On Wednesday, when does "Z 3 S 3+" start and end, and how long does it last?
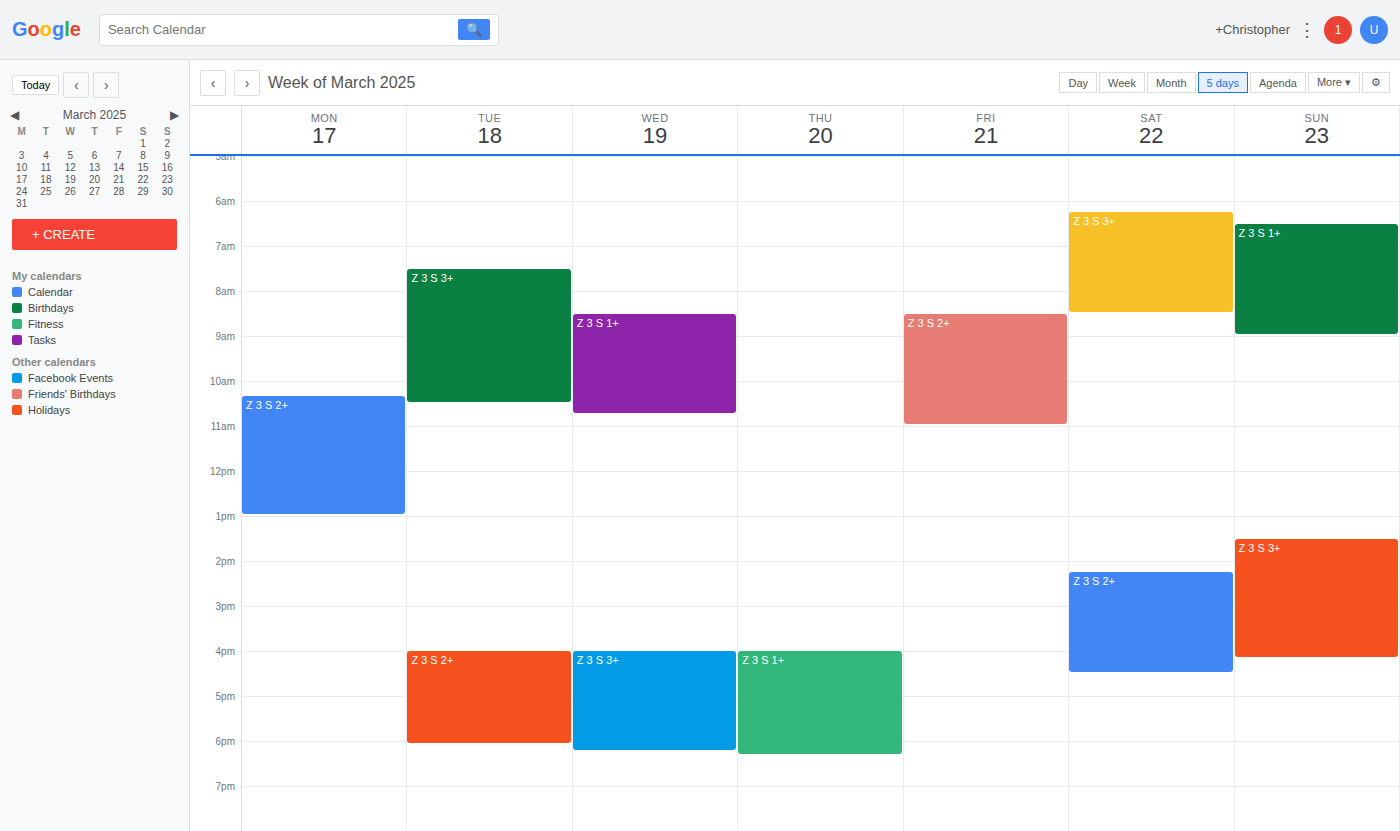
16:00 to 18:15, 2 hours 15 minutes